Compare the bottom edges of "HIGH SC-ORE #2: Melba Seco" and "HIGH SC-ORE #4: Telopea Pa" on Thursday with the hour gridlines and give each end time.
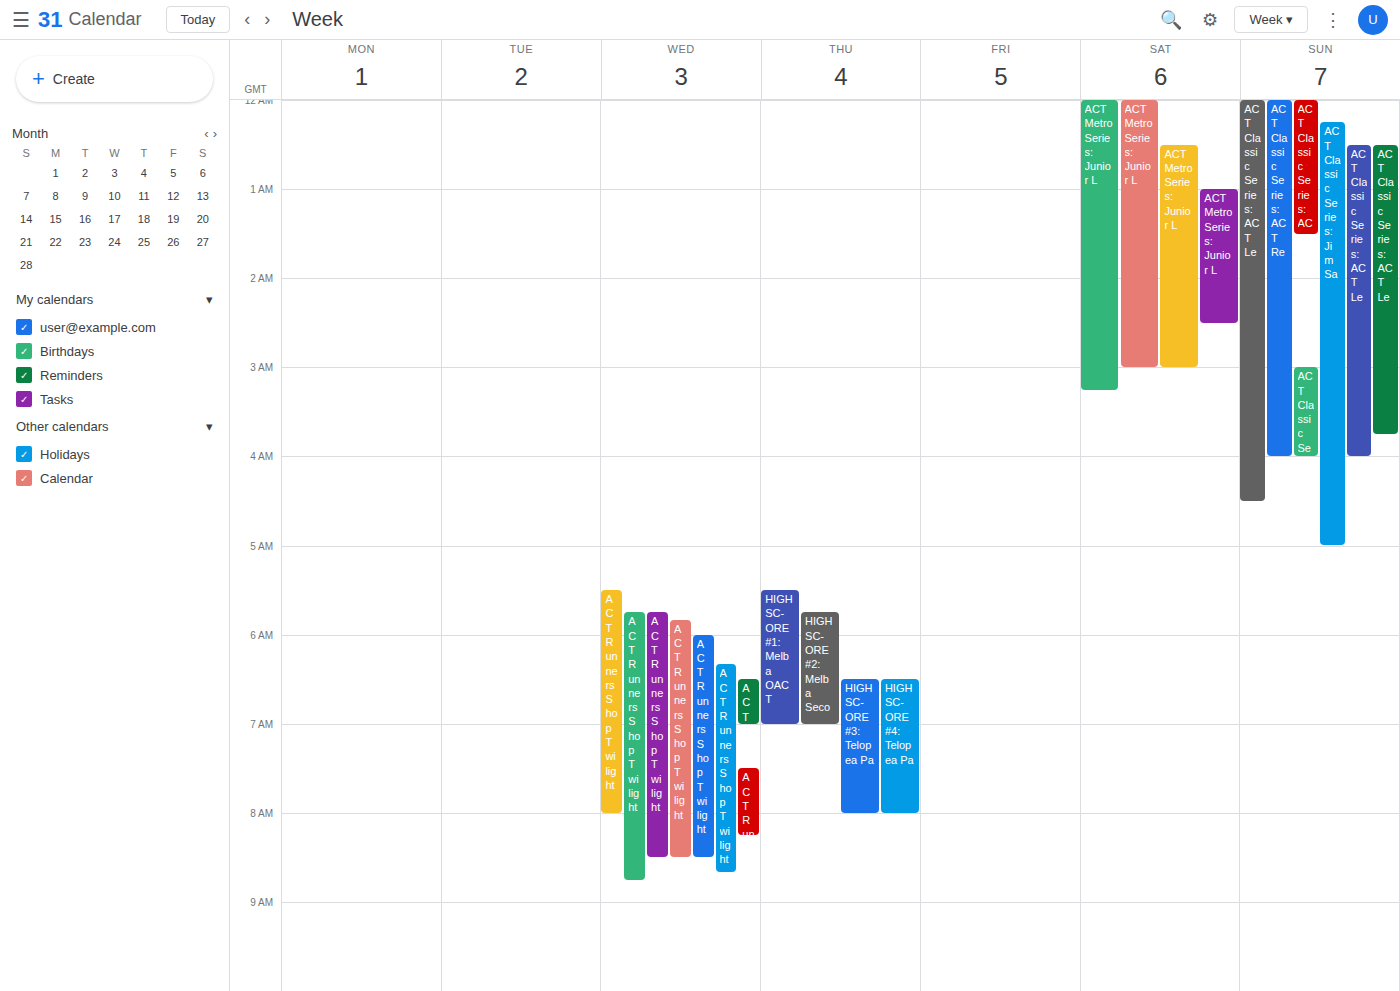
"HIGH SC-ORE #2: Melba Seco": 07:00, exactly on the 07:00 line. "HIGH SC-ORE #4: Telopea Pa": 08:00, exactly on the 08:00 line.